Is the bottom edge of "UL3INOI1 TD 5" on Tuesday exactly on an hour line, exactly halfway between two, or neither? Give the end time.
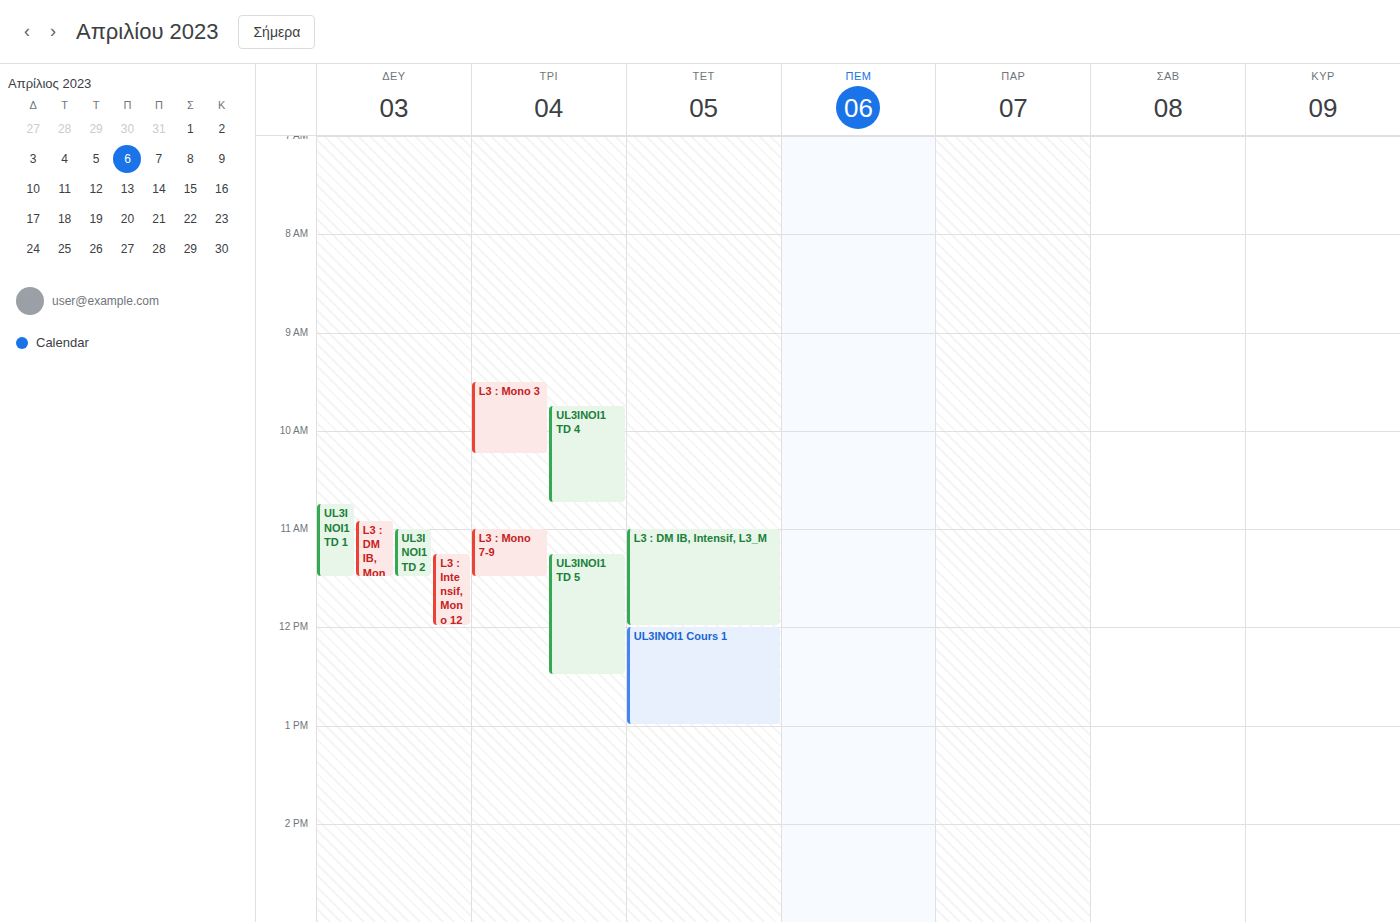
12:30 PM -- halfway between the 12 PM and 1 PM lines.